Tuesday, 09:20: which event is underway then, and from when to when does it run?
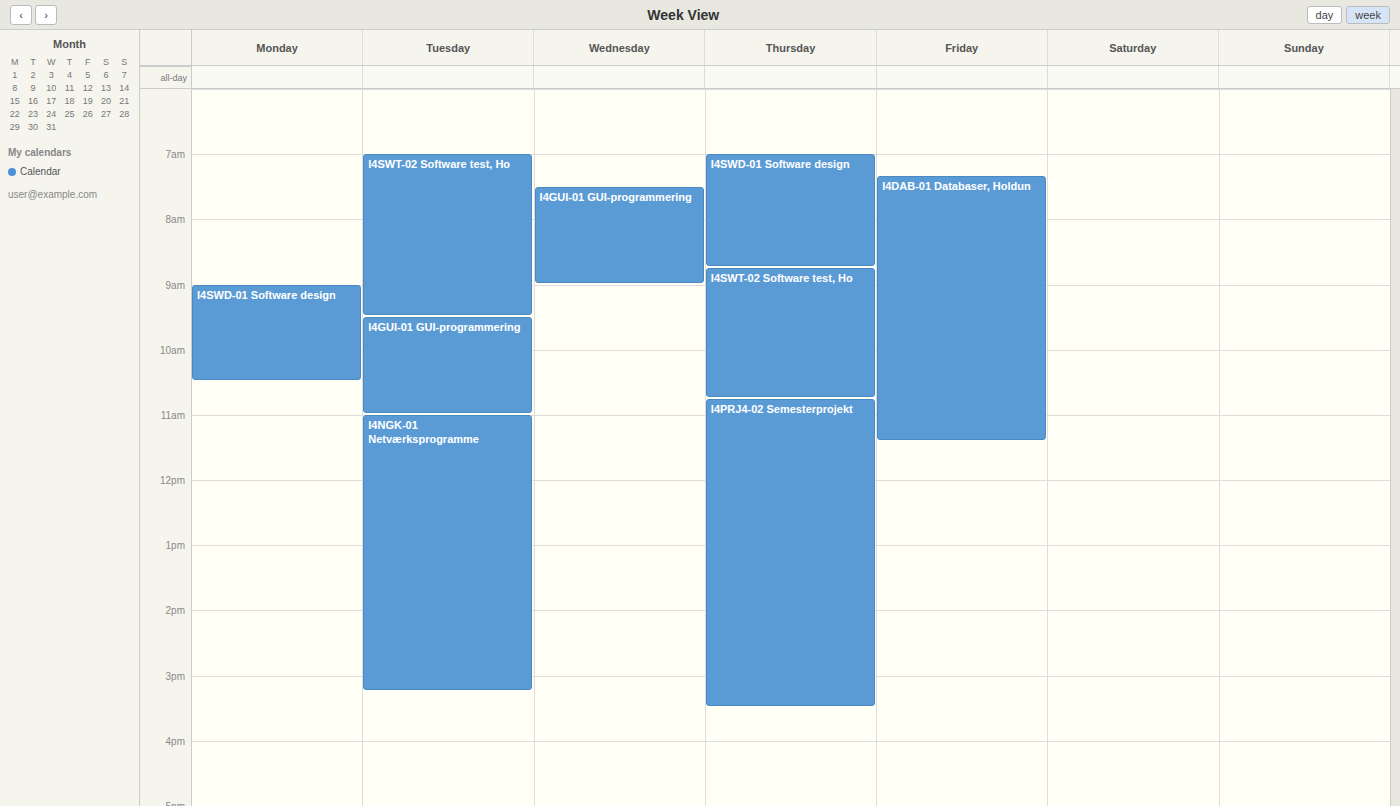
"I4SWT-02 Software test, Ho", 07:00 to 09:30